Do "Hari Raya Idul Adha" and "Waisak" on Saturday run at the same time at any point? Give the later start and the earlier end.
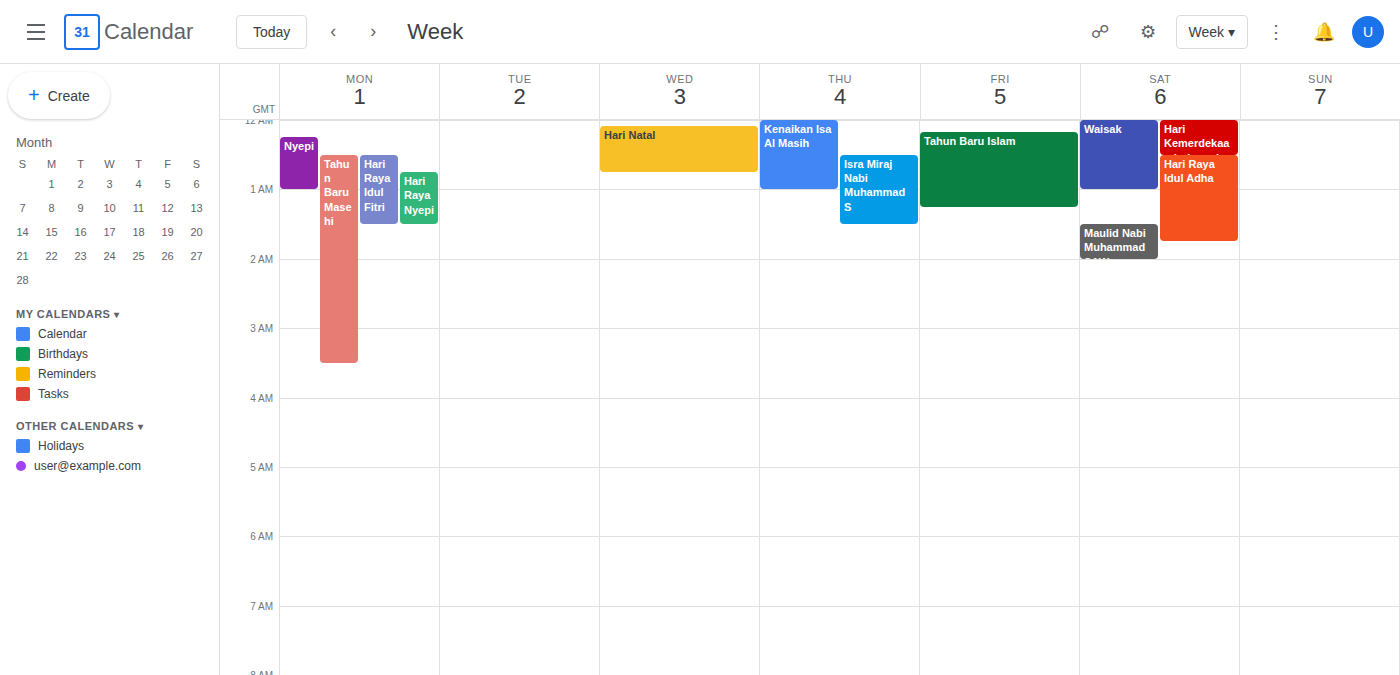
"Hari Raya Idul Adha" starts at 12:30 AM, before "Waisak" ends at 1:00 AM -- they overlap.